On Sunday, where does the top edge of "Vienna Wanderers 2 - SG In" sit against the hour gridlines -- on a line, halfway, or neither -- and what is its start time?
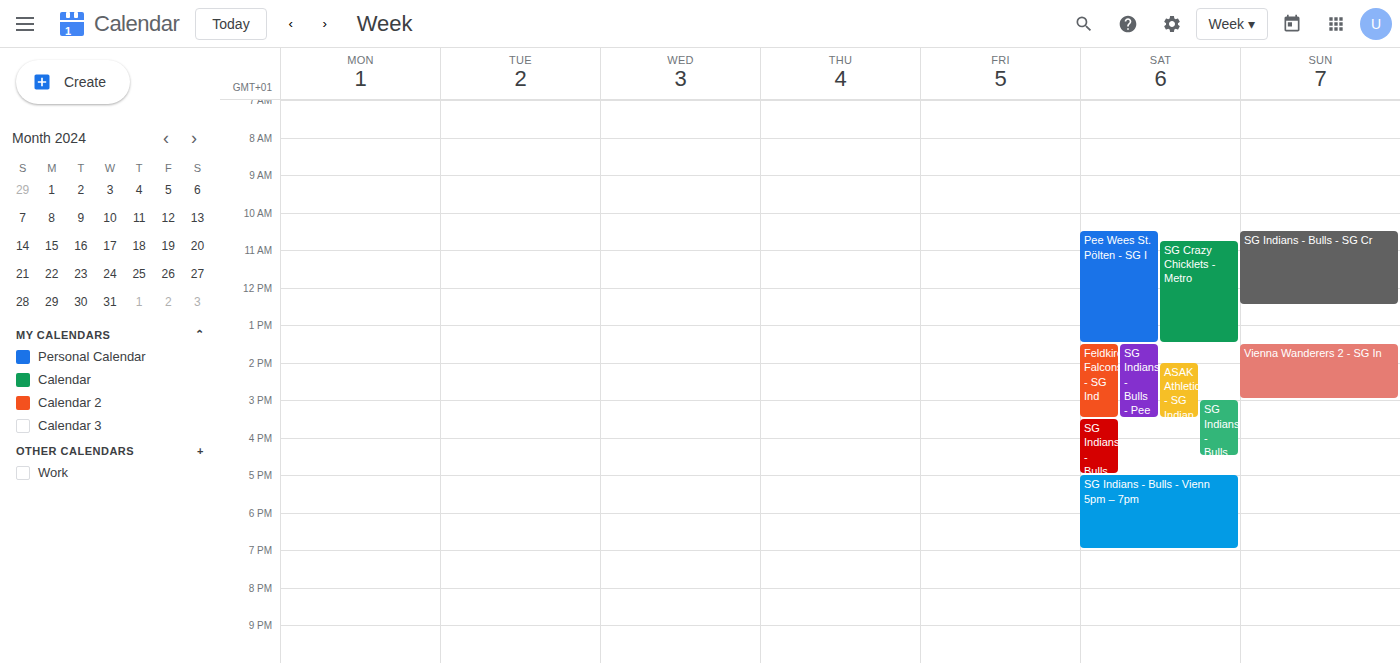
13:30 -- halfway between the 13:00 and 14:00 lines.